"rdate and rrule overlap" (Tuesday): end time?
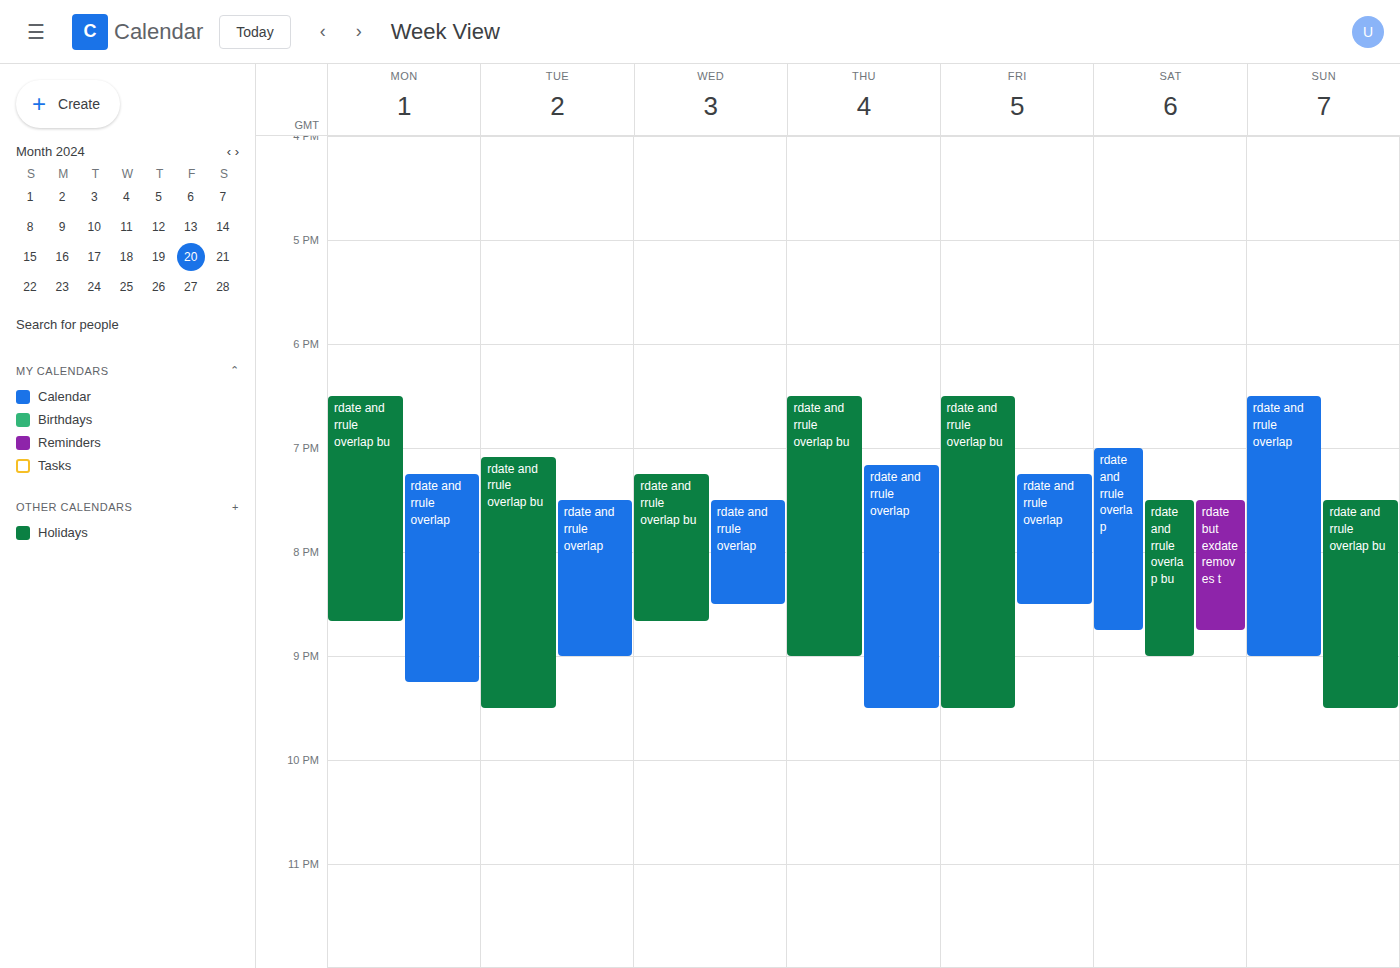
9:00 PM